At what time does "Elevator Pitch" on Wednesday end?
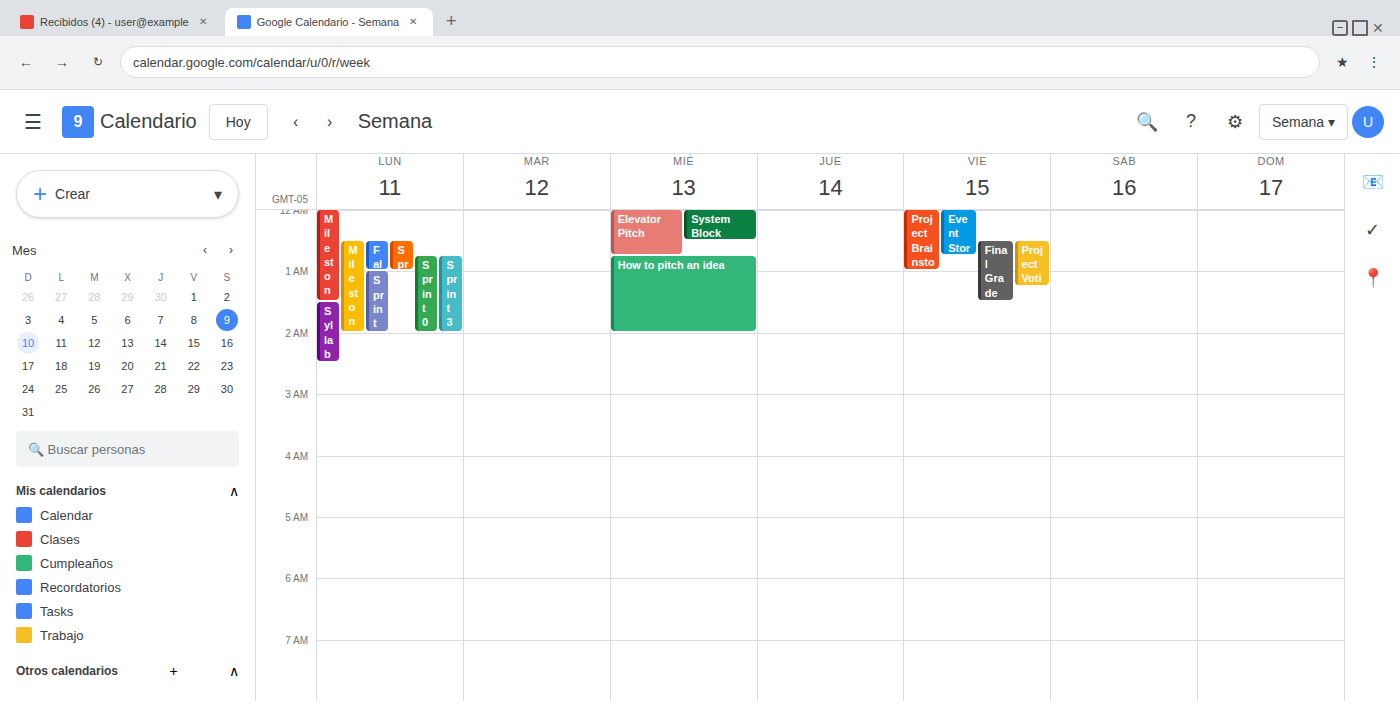
12:45 AM